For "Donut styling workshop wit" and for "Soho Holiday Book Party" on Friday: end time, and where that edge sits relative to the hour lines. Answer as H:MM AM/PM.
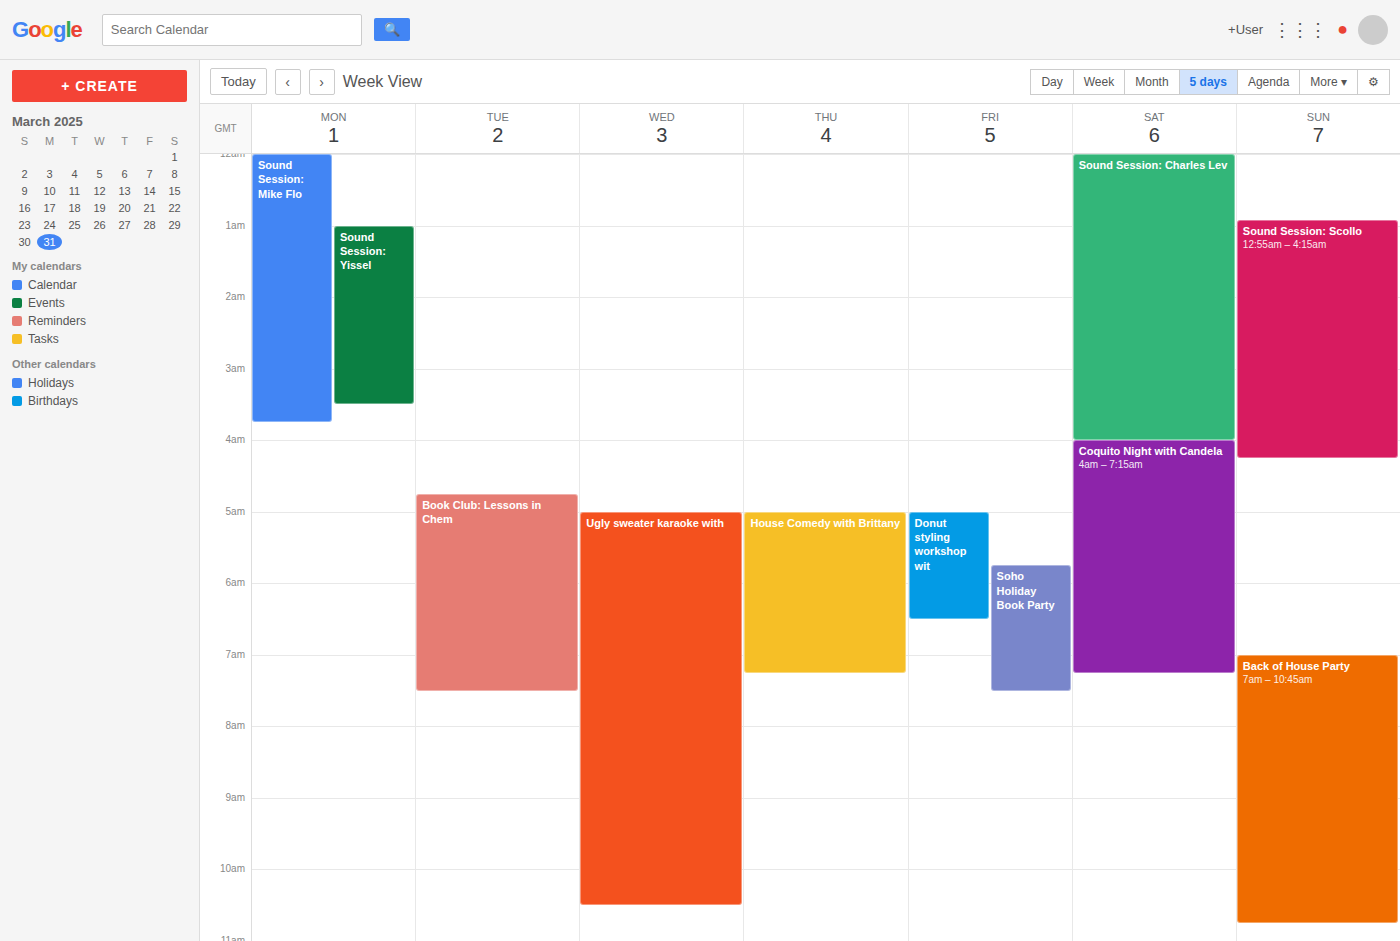
"Donut styling workshop wit": 6:30 AM, halfway between the 6 AM and 7 AM lines. "Soho Holiday Book Party": 7:30 AM, halfway between the 7 AM and 8 AM lines.